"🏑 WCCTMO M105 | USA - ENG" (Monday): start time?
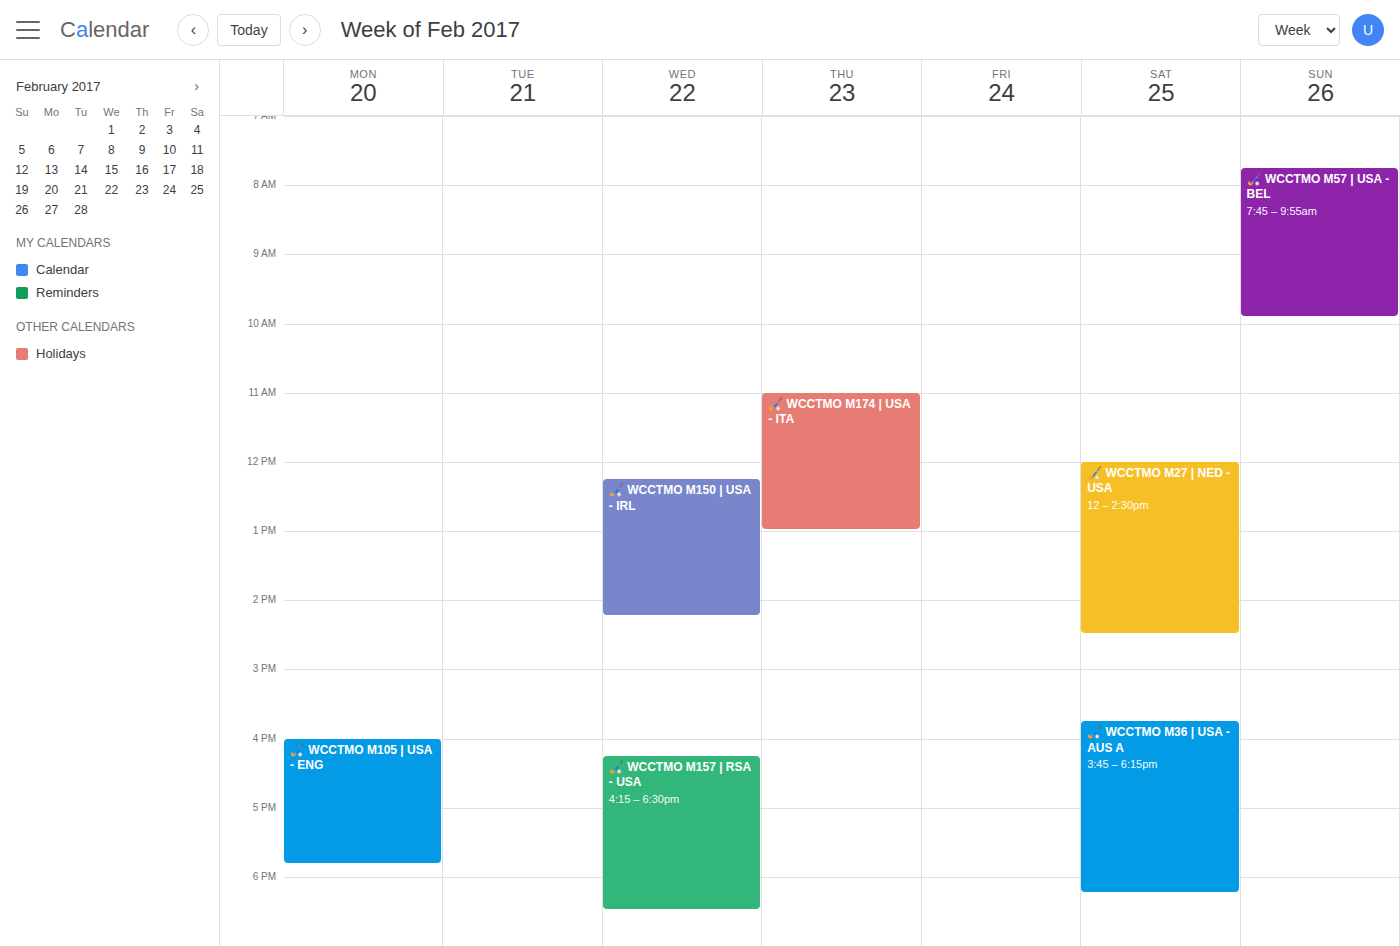
4:00 PM